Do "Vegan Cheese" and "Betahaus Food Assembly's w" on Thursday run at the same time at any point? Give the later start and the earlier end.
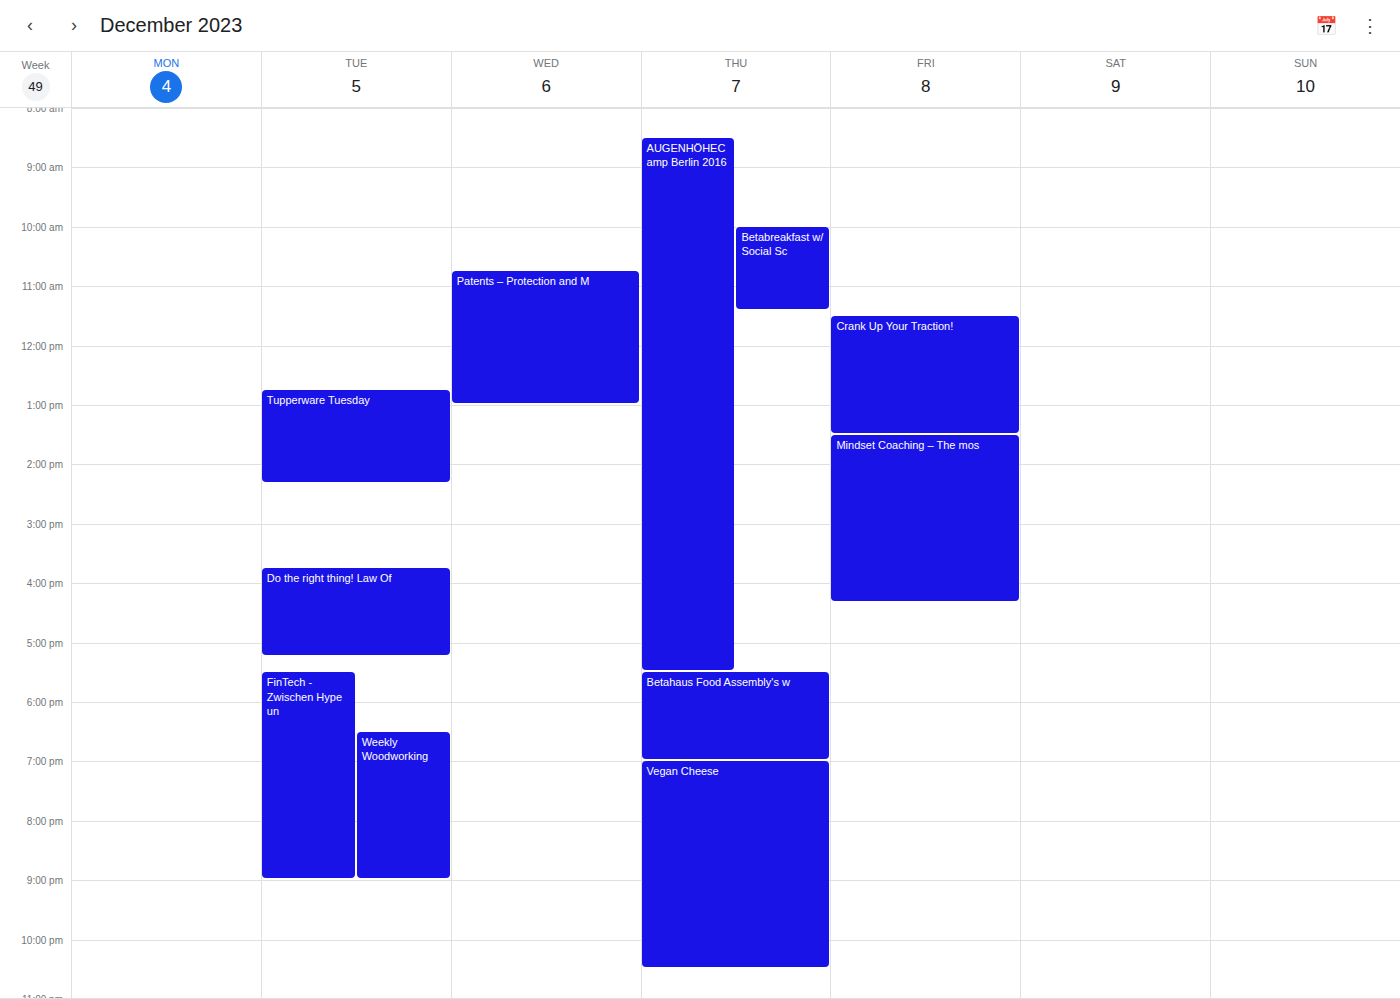
"Betahaus Food Assembly's w" ends at 7:00 PM, exactly when "Vegan Cheese" starts -- they touch but do not overlap.